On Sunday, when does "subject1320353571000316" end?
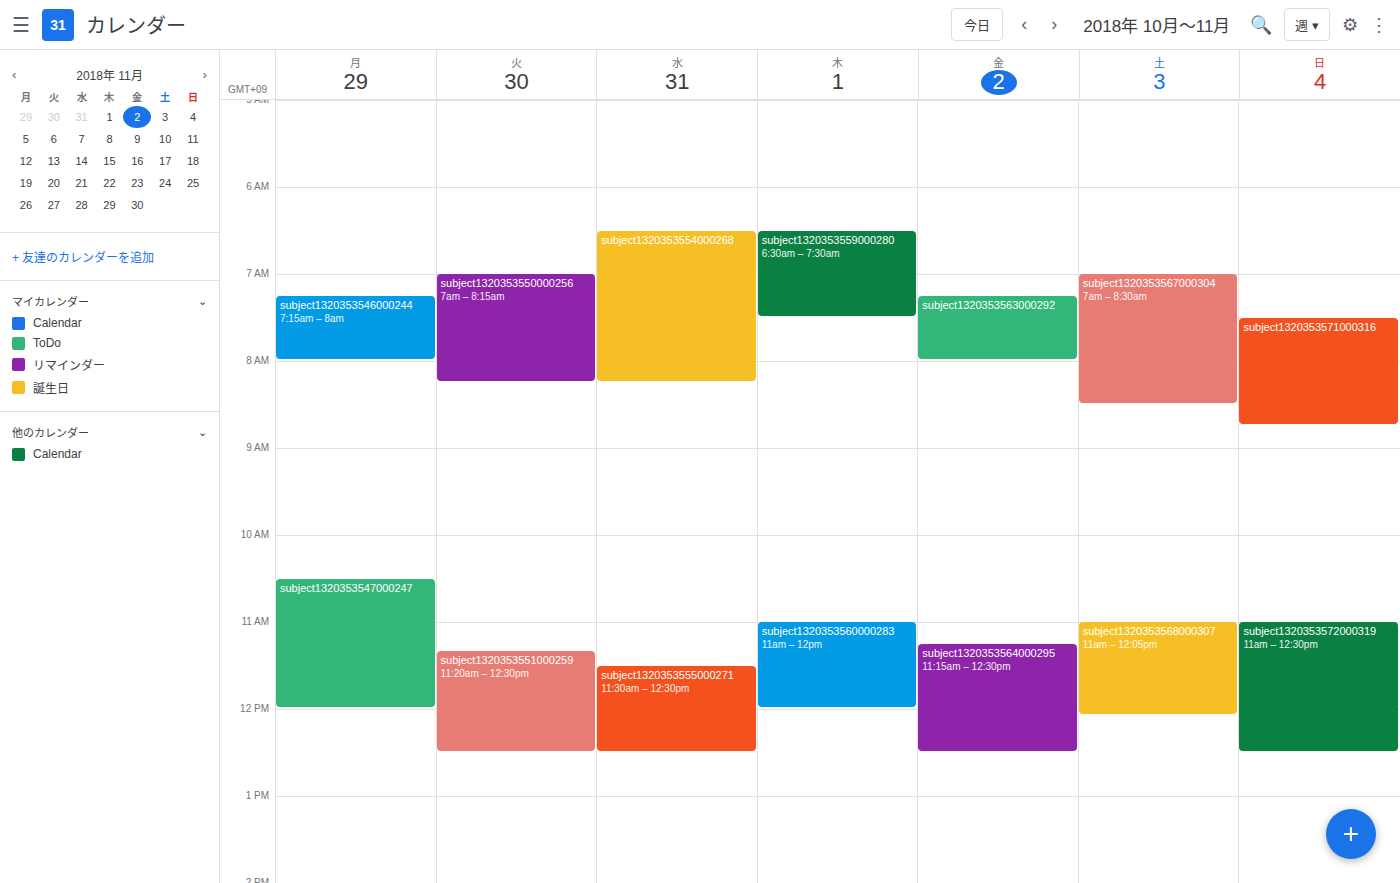
8:45 AM